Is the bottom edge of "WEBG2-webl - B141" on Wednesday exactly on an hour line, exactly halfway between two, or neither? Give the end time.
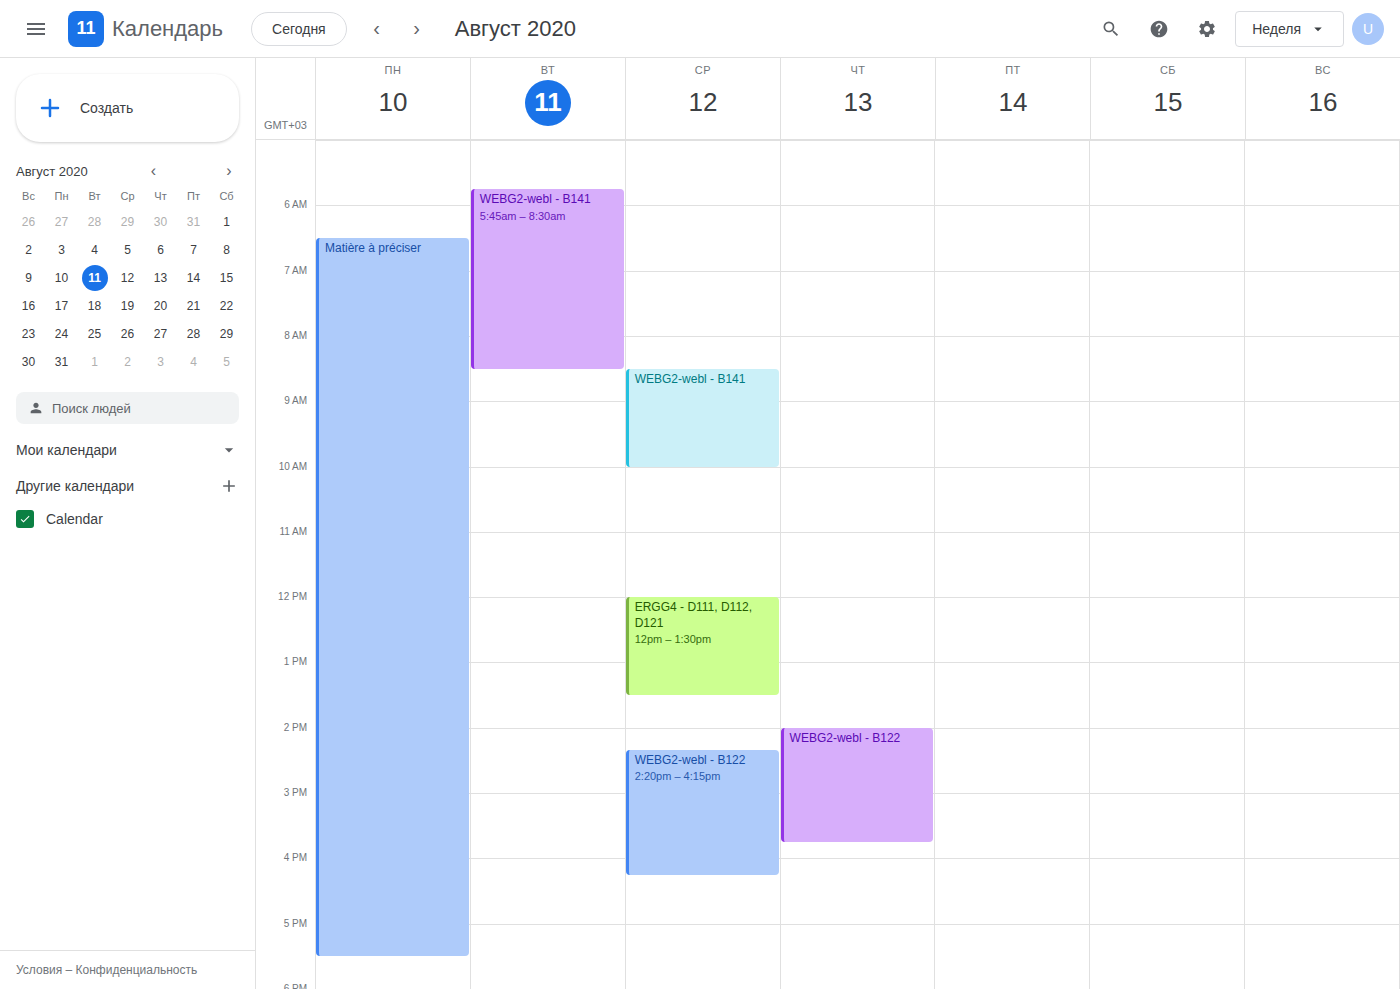
10:00 AM -- exactly on the 10 AM line.